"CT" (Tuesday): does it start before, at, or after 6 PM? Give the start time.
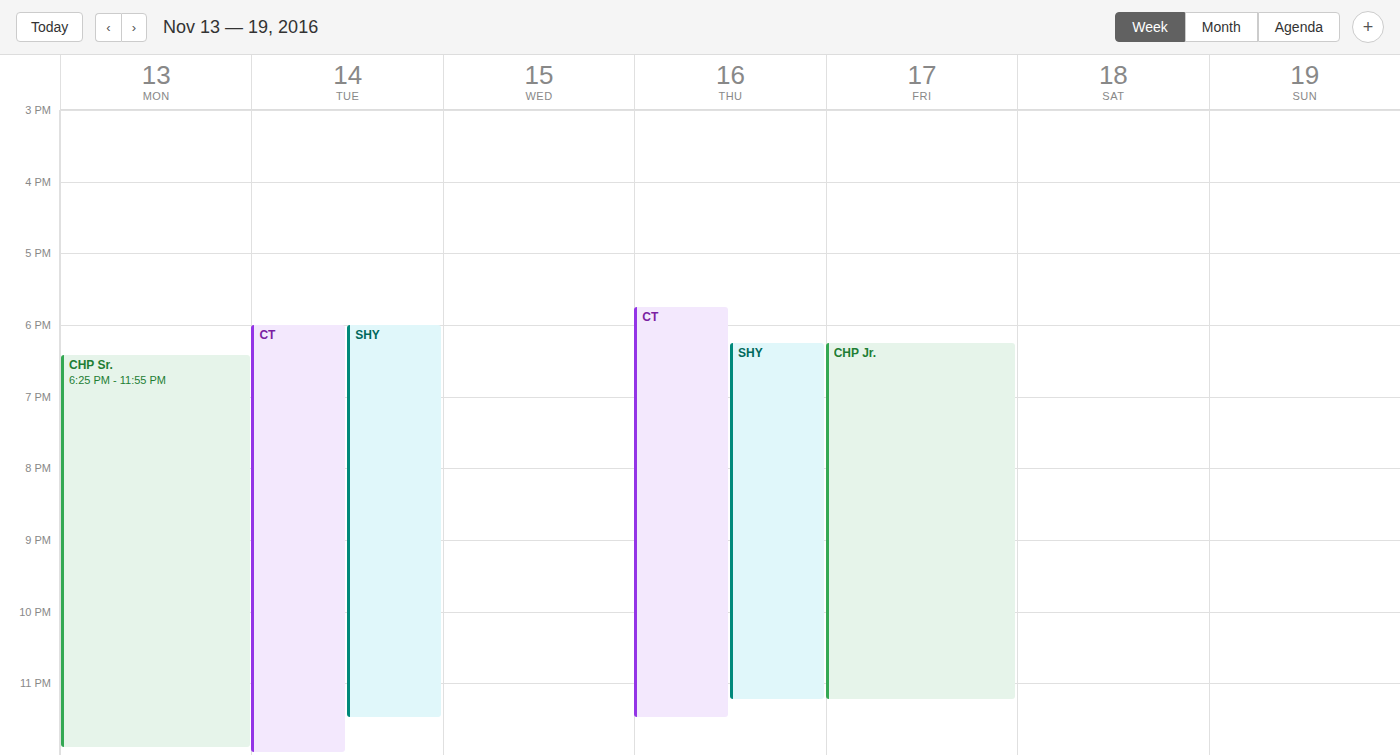
6:00 PM -- exactly at 6 PM, on the 6 PM line.